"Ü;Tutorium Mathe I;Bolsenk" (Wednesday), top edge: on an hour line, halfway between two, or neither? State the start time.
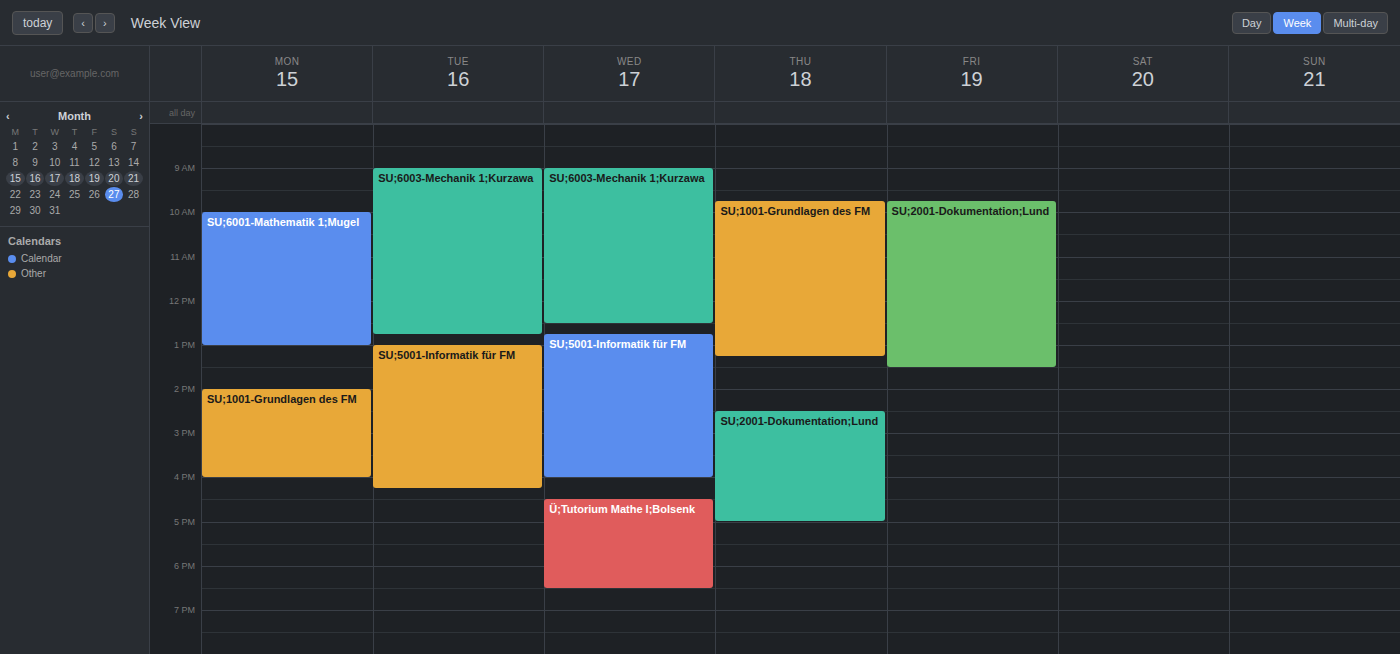
4:30 PM -- halfway between the 4 PM and 5 PM lines.